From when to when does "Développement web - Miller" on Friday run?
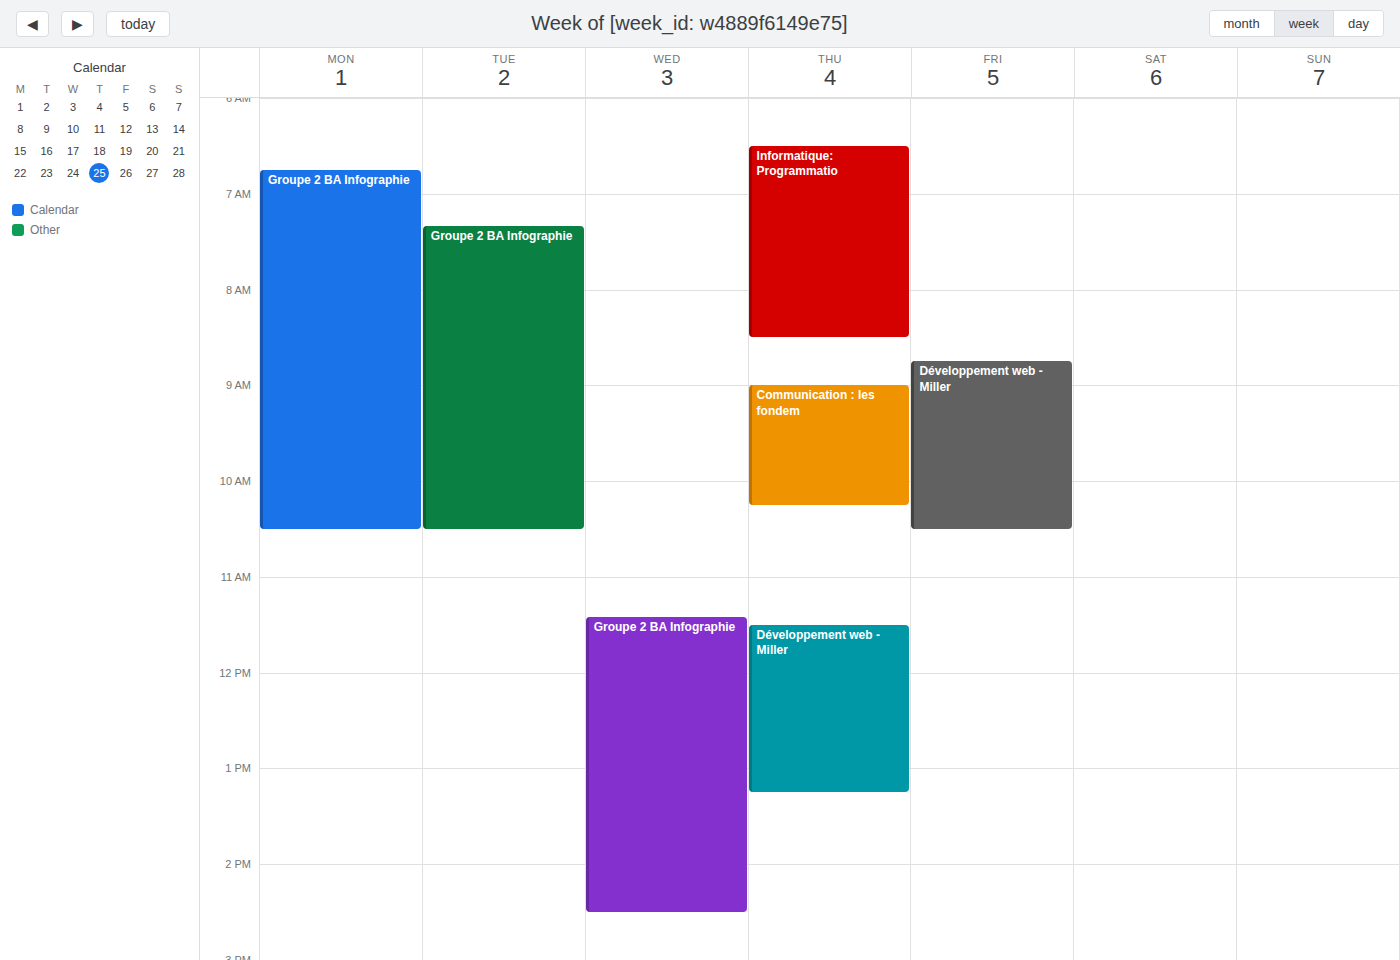
8:45 AM to 10:30 AM